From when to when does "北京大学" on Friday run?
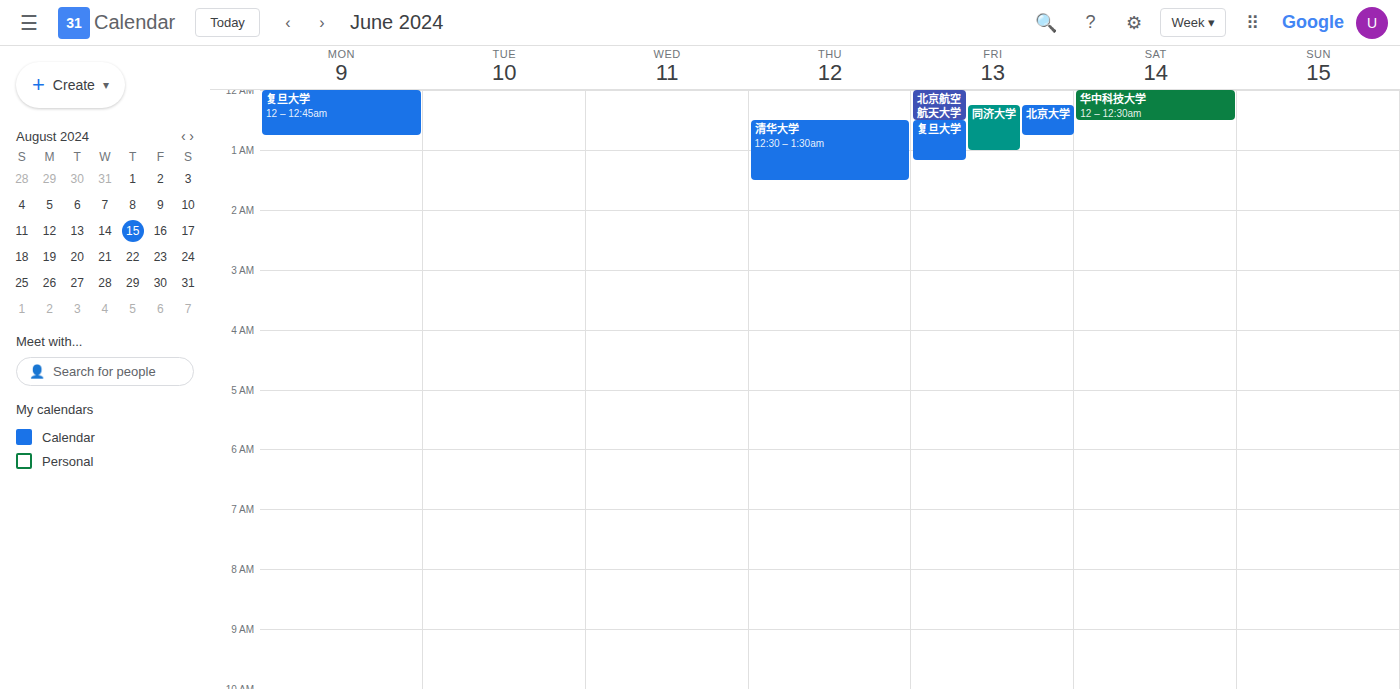
12:15 AM to 12:45 AM